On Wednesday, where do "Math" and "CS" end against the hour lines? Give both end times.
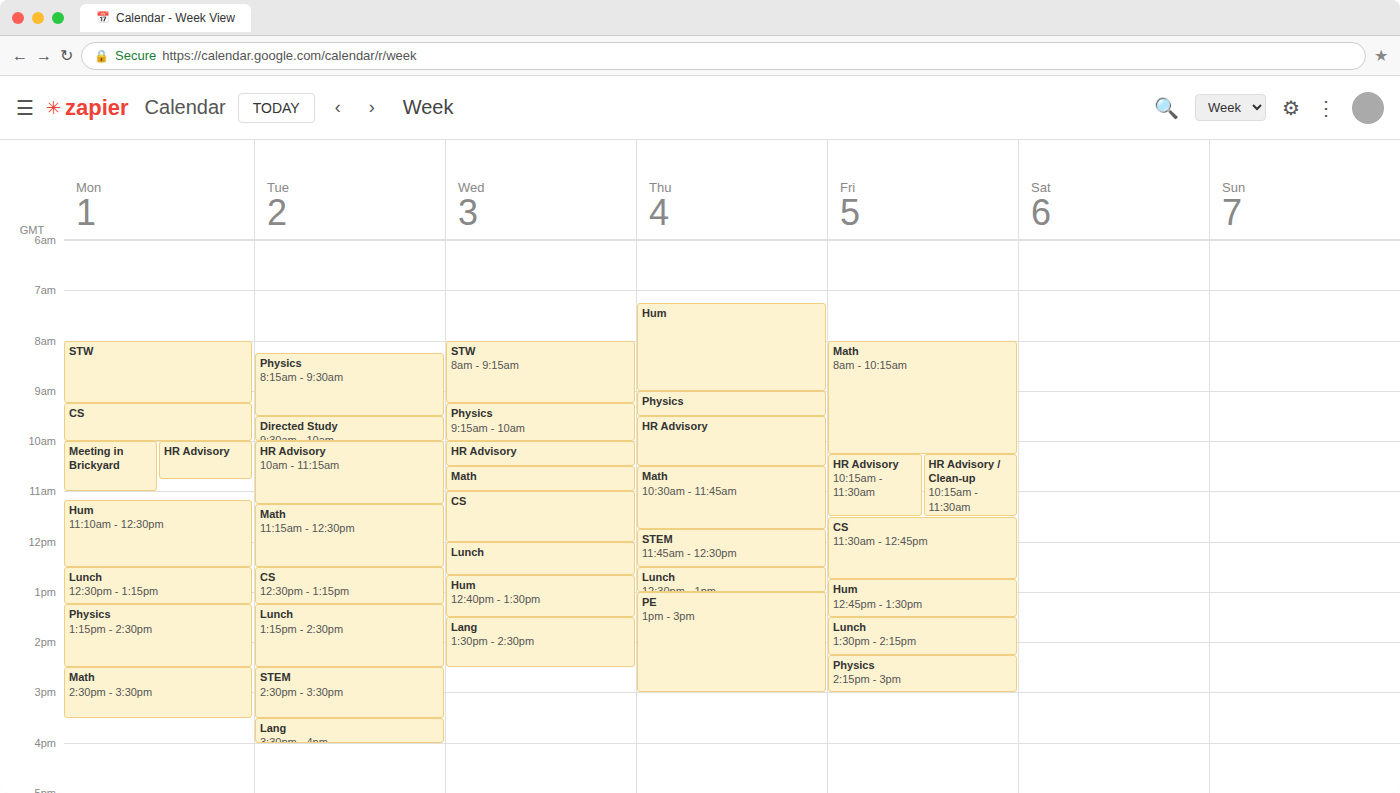
"Math": 11:00 AM, exactly on the 11 AM line. "CS": 12:00 PM, exactly on the 12 PM line.